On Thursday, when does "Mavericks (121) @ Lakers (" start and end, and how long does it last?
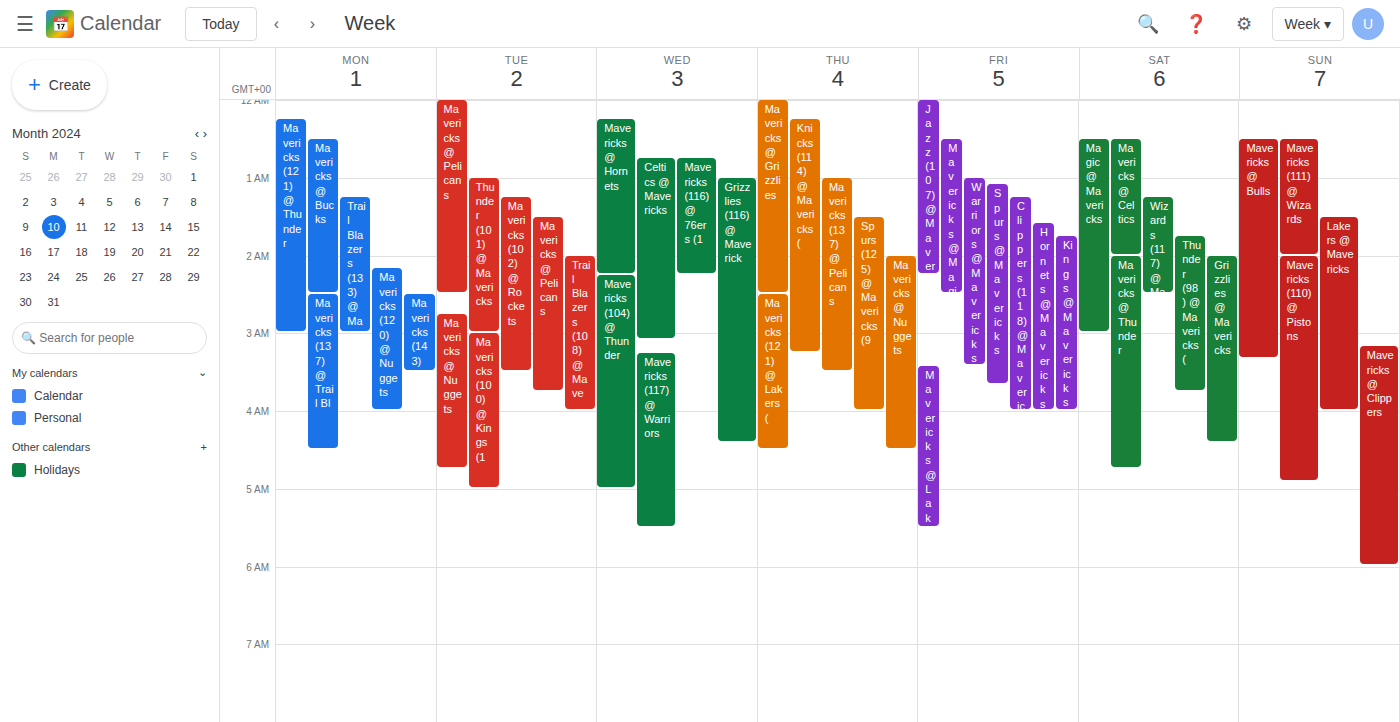
2:30 AM to 4:30 AM, 2 hours